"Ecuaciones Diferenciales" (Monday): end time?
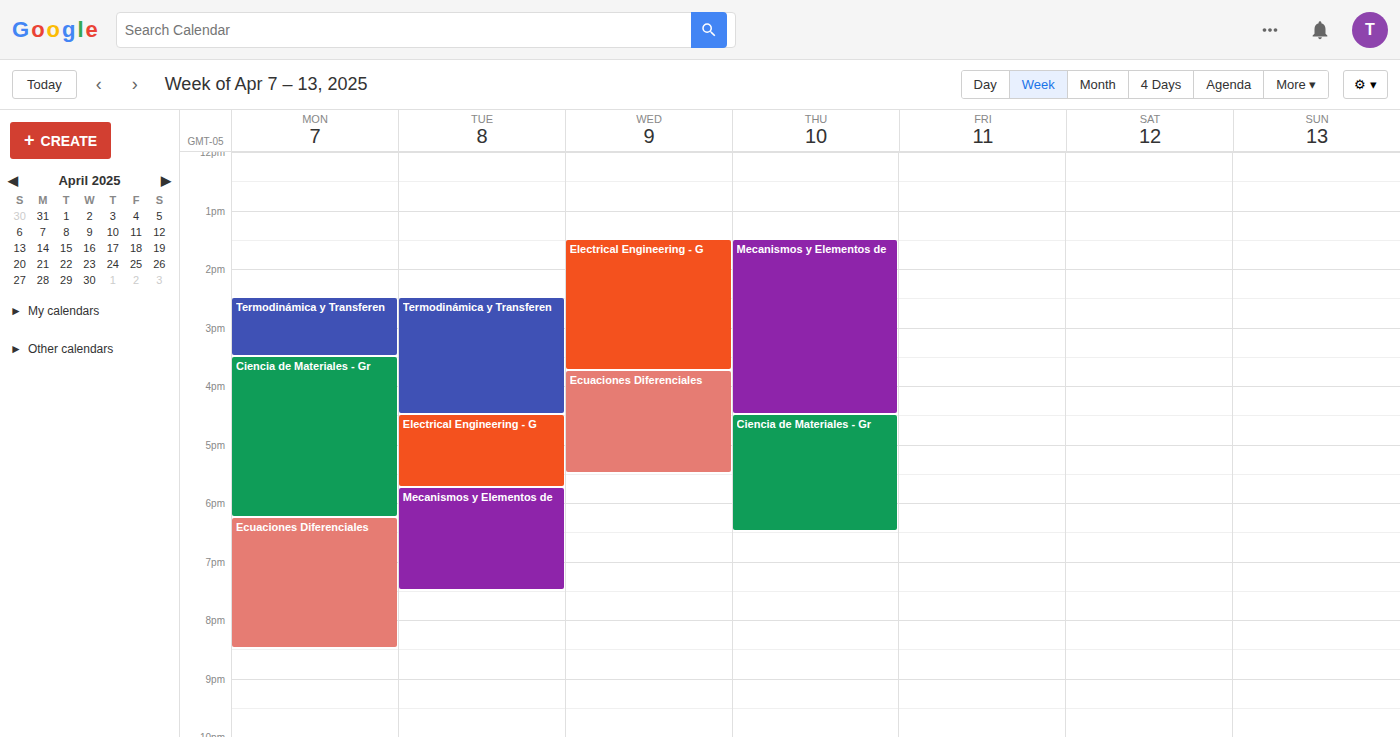
8:30 PM